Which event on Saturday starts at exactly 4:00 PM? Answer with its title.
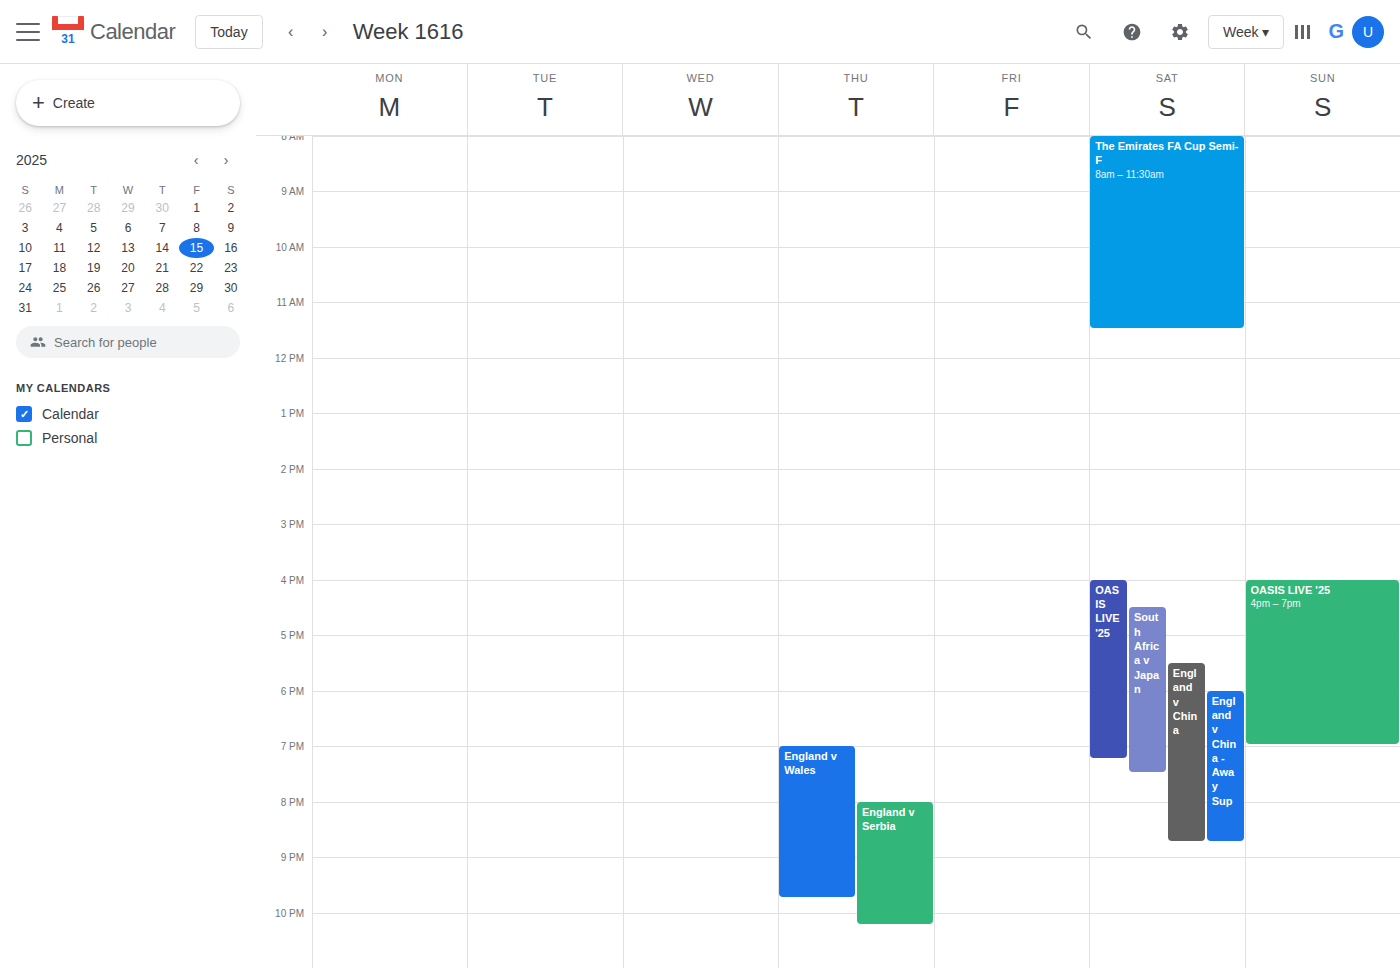
"OASIS LIVE '25"